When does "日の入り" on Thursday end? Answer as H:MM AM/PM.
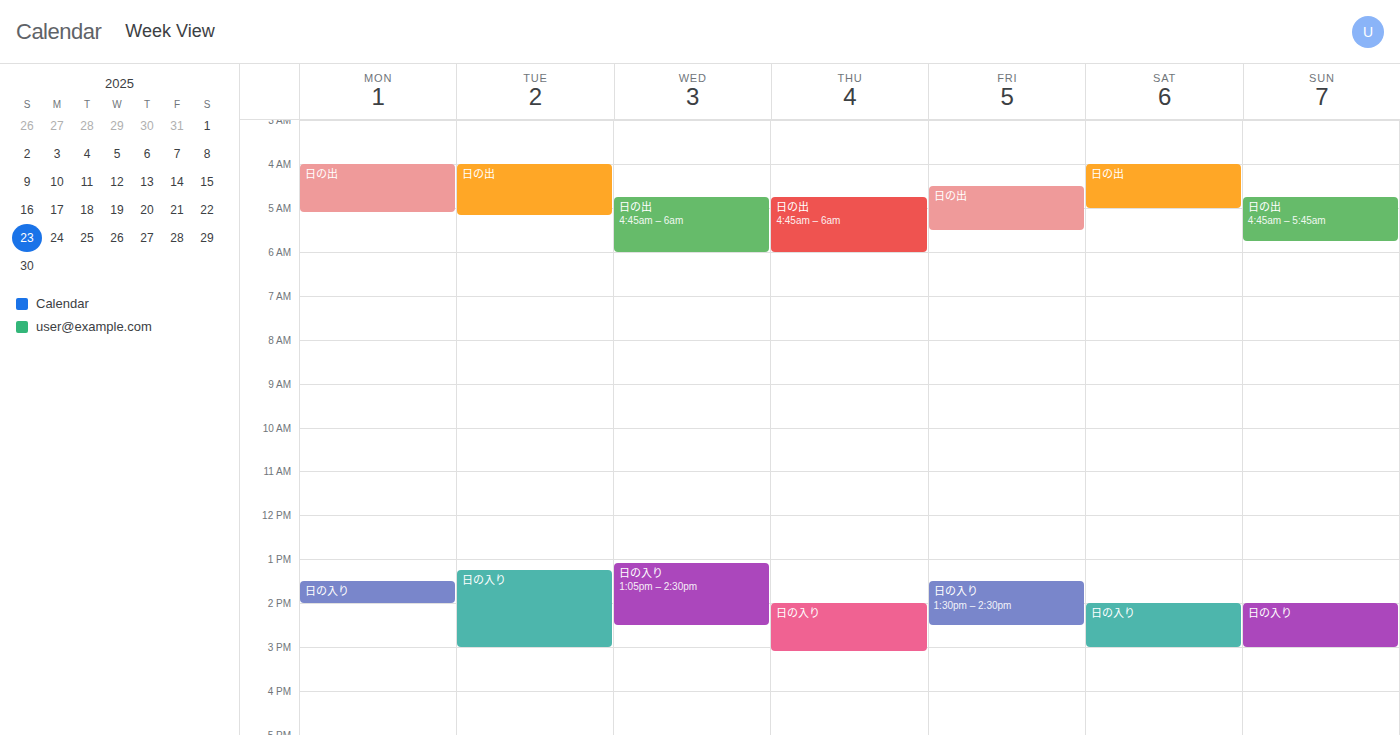
3:05 PM